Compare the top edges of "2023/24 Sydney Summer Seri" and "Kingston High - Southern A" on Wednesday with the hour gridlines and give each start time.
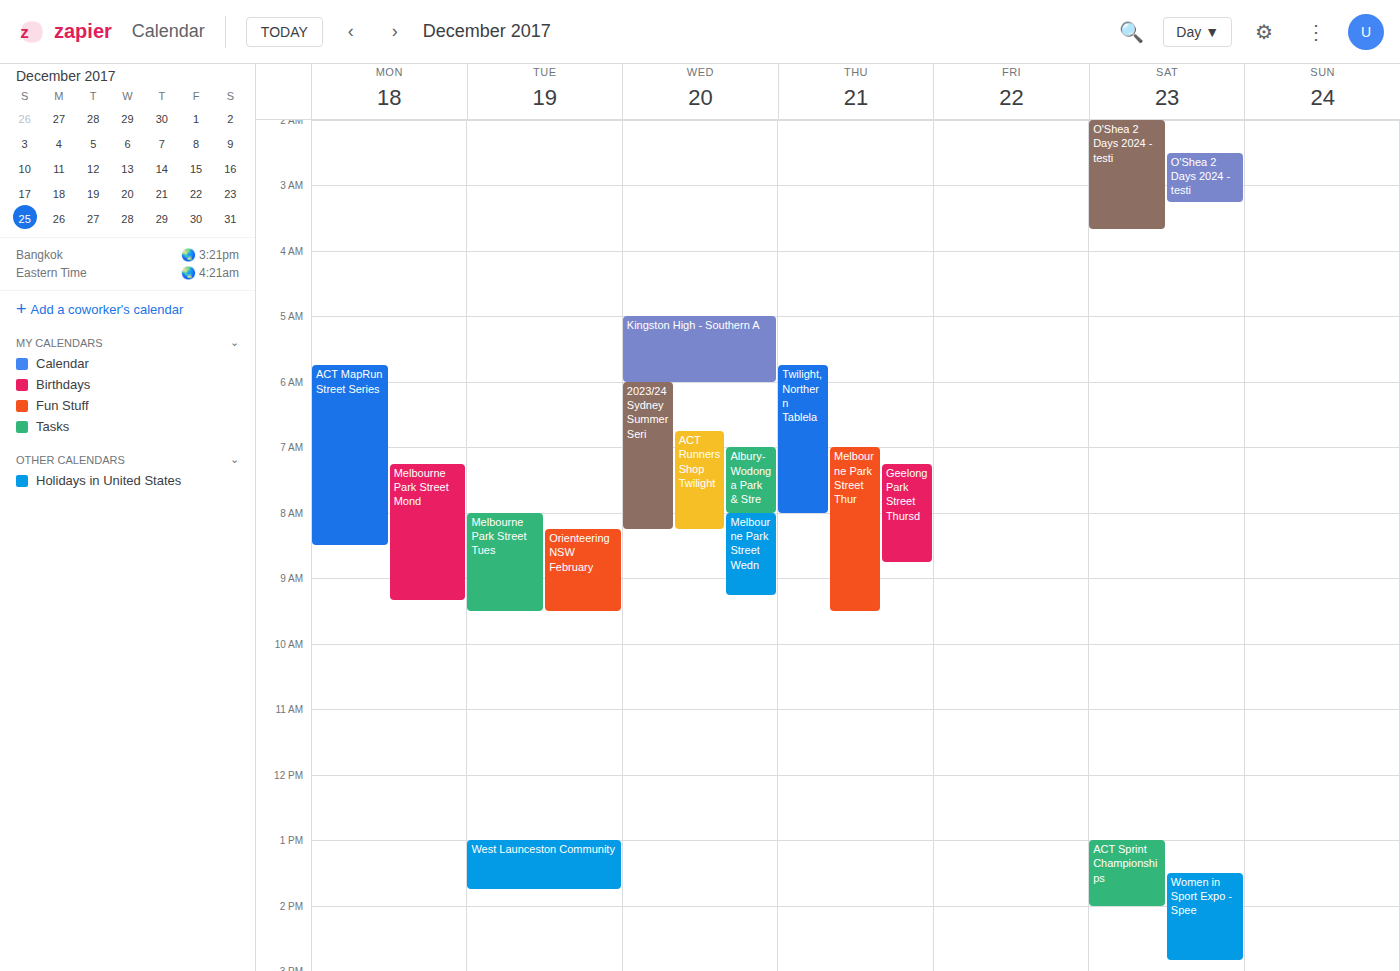
"2023/24 Sydney Summer Seri": 6:00 AM, exactly on the 6 AM line. "Kingston High - Southern A": 5:00 AM, exactly on the 5 AM line.